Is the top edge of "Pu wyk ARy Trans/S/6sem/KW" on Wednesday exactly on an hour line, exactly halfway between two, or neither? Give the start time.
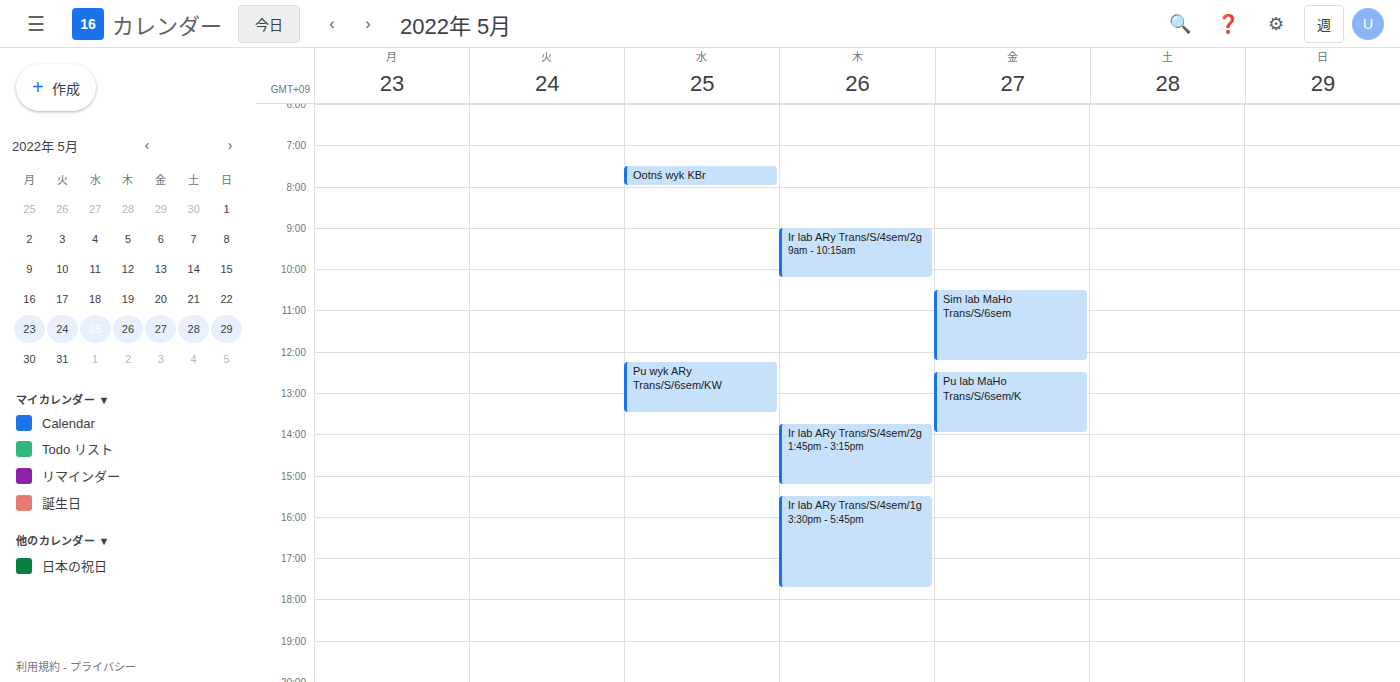
12:15 PM -- neither: a quarter of the way from the 12 PM line to the 1 PM line.